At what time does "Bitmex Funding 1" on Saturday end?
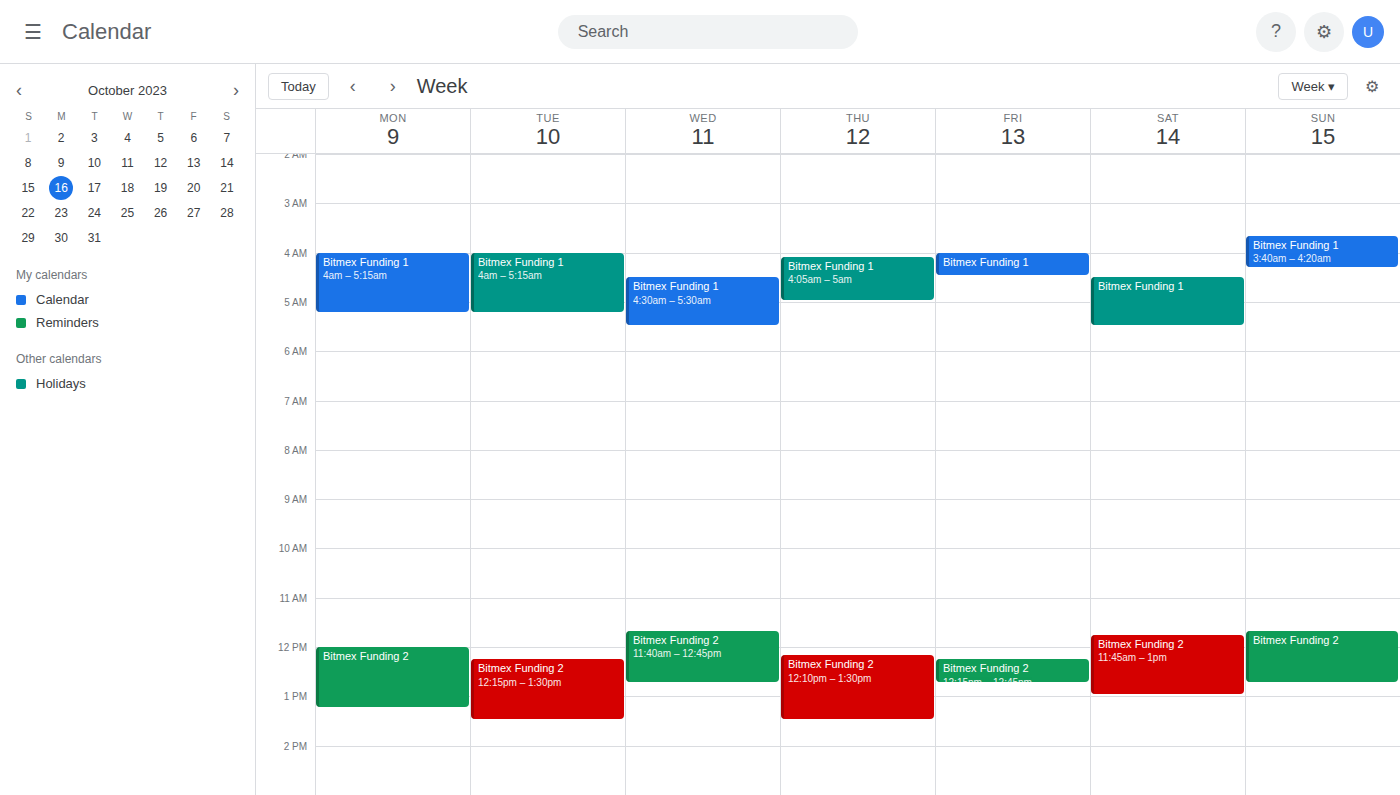
05:30